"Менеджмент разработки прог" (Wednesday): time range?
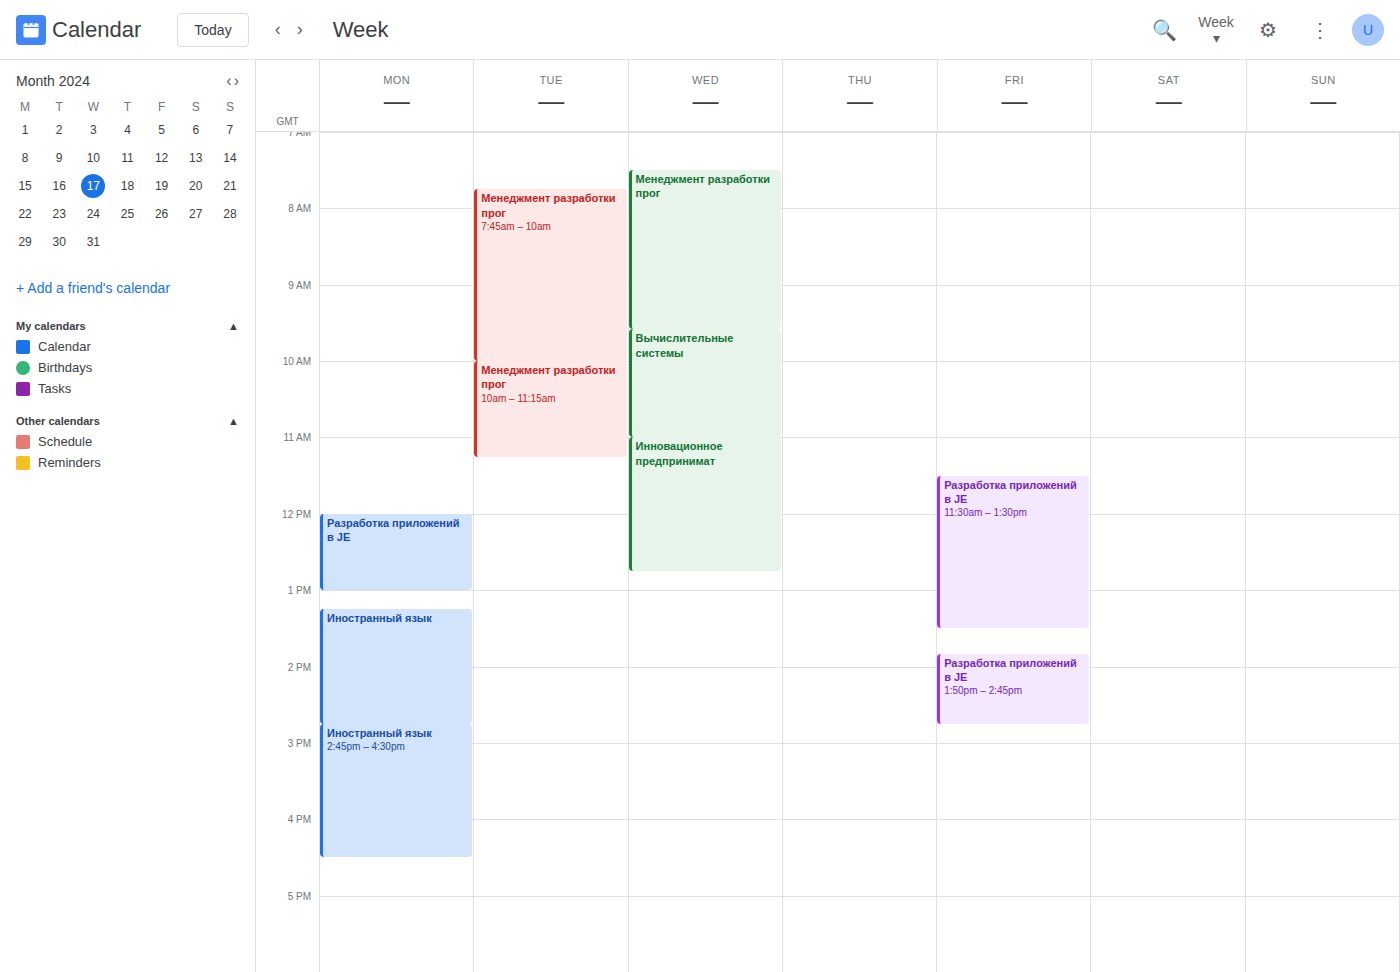
7:30 AM to 9:35 AM